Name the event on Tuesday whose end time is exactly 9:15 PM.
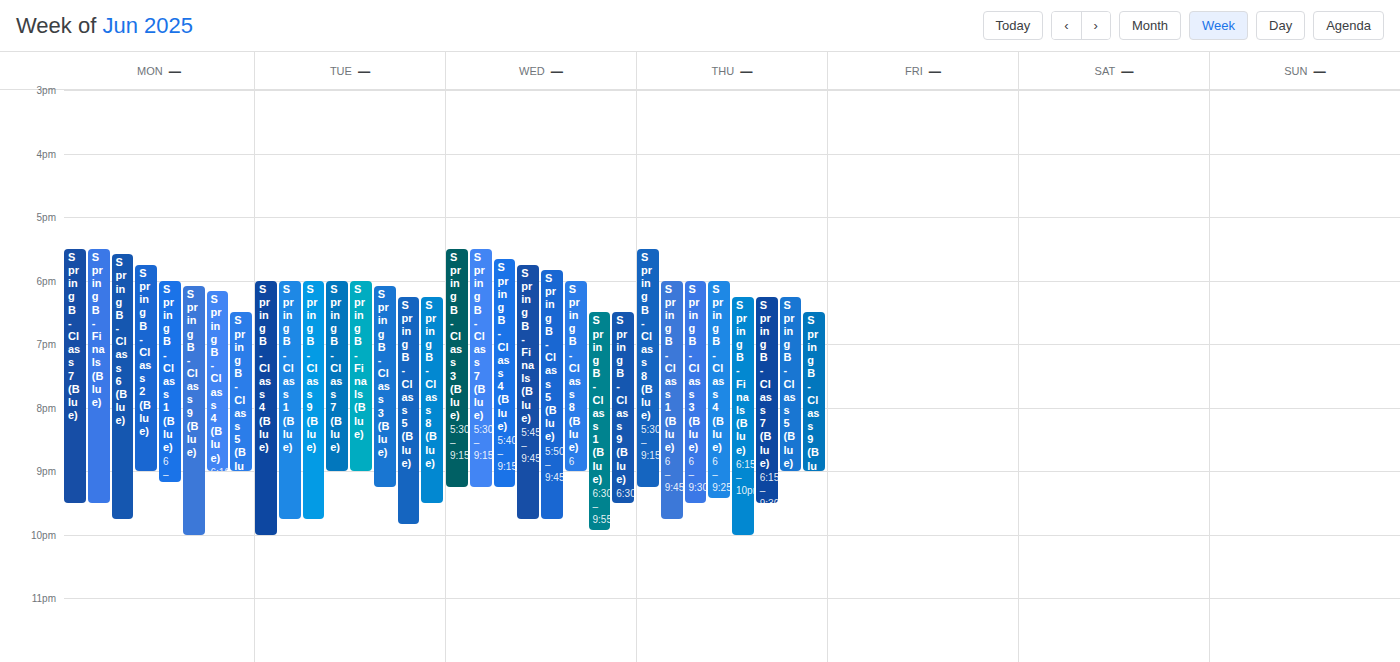
"Spring B - Class 3 (Blue)"